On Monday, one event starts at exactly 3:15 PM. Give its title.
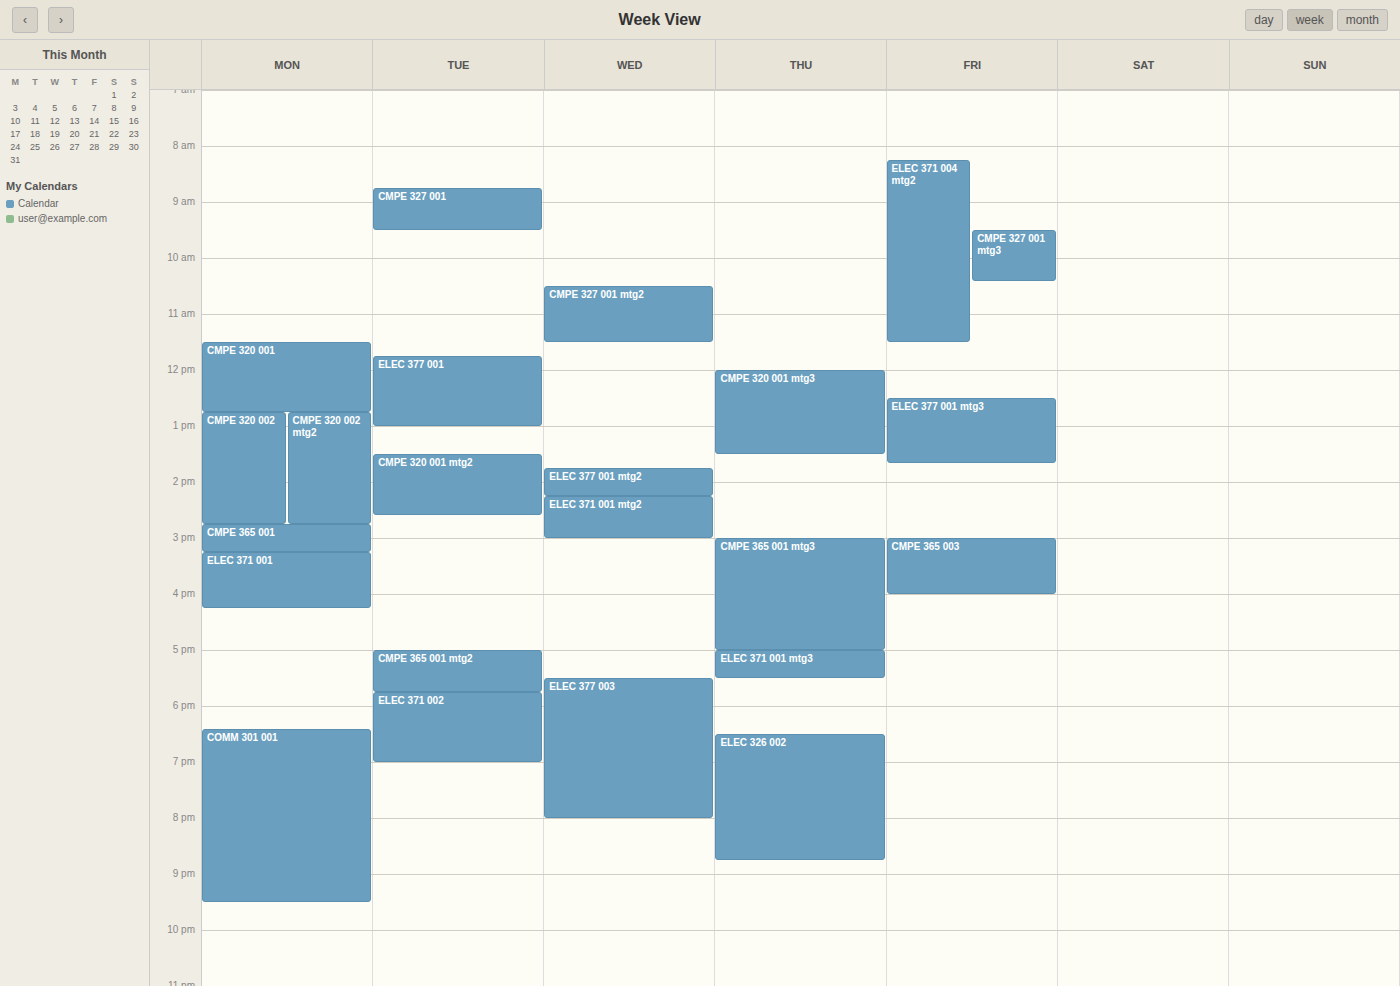
"ELEC 371 001"